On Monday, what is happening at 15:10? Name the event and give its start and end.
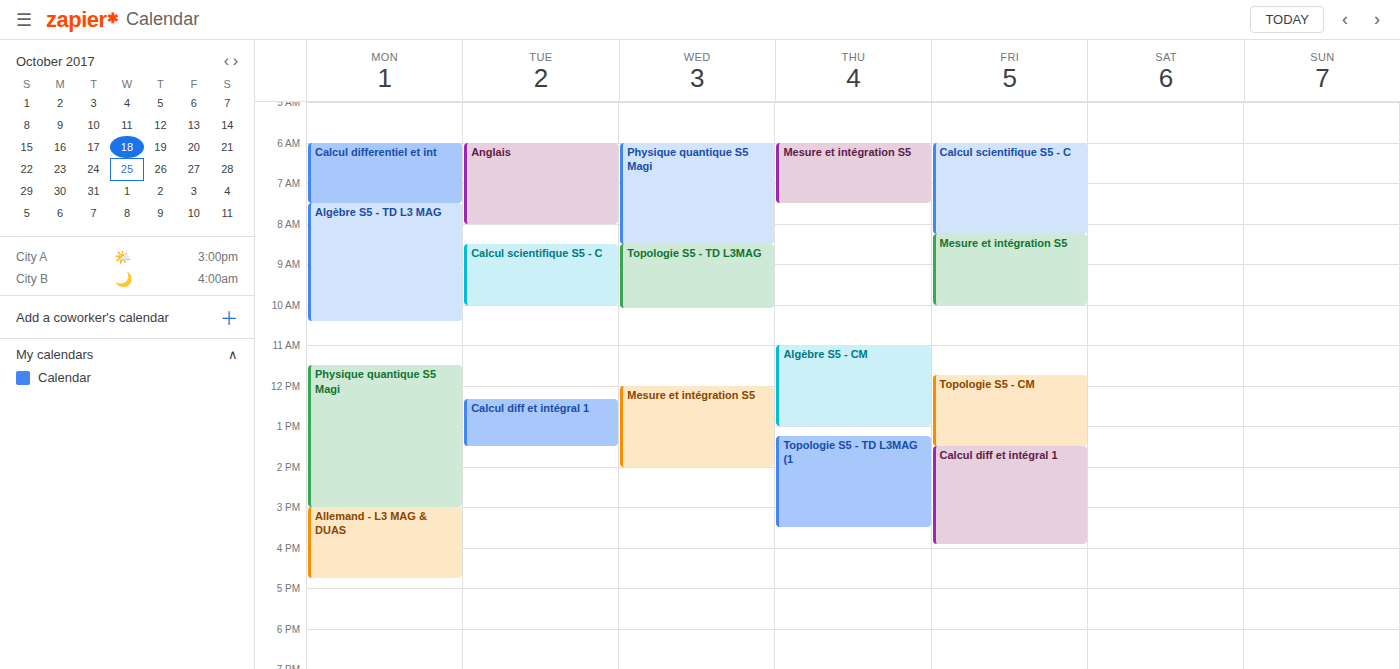
"Allemand - L3 MAG & DUAS", 15:00 to 16:45